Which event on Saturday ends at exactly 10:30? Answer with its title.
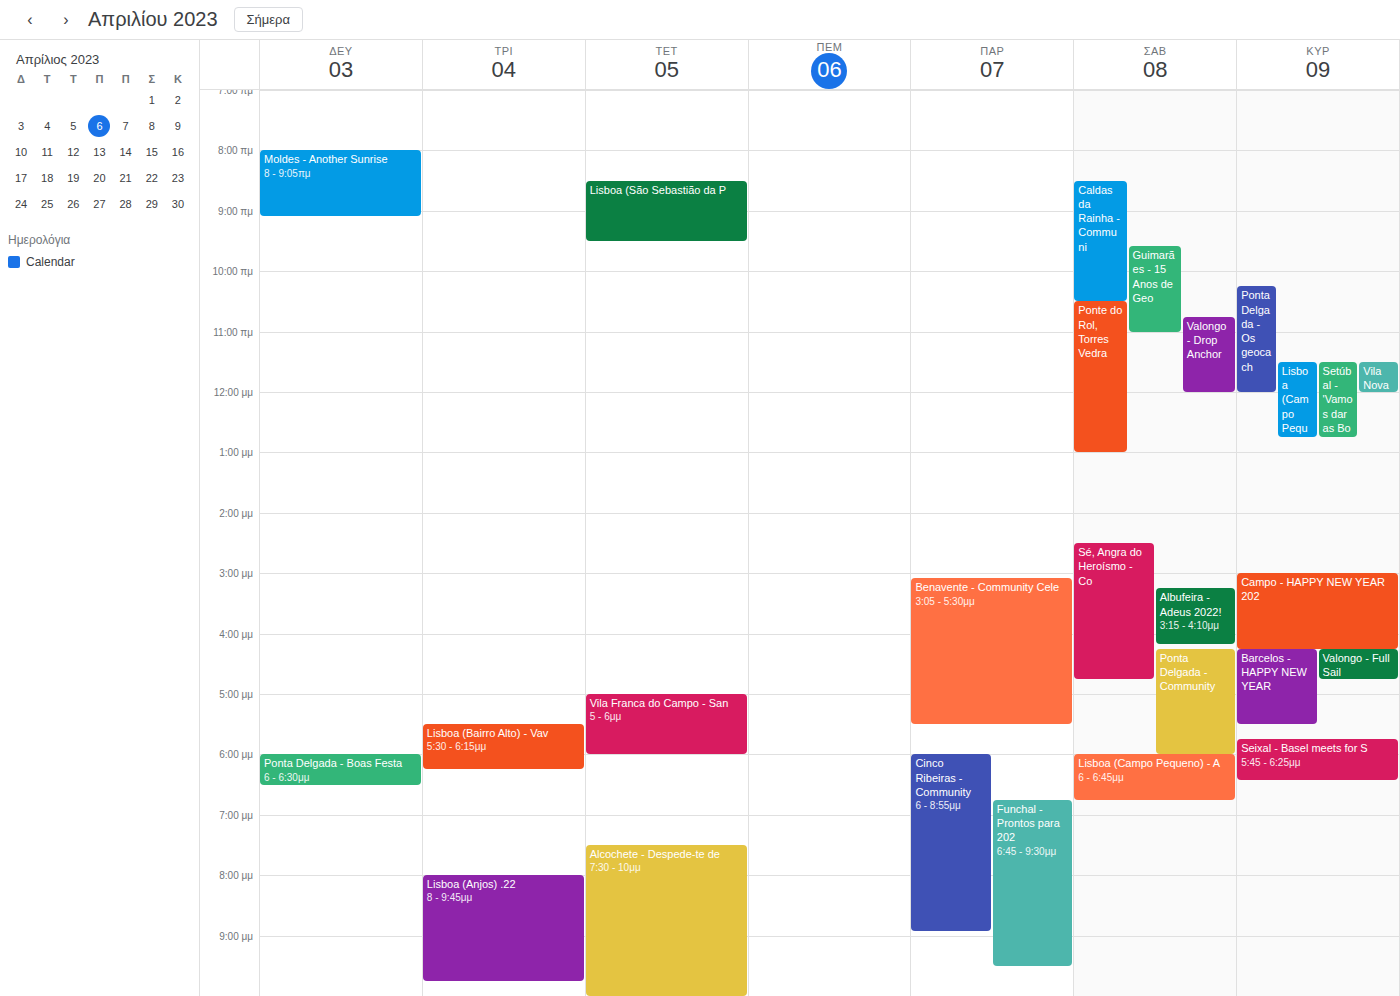
"Caldas da Rainha - Communi"